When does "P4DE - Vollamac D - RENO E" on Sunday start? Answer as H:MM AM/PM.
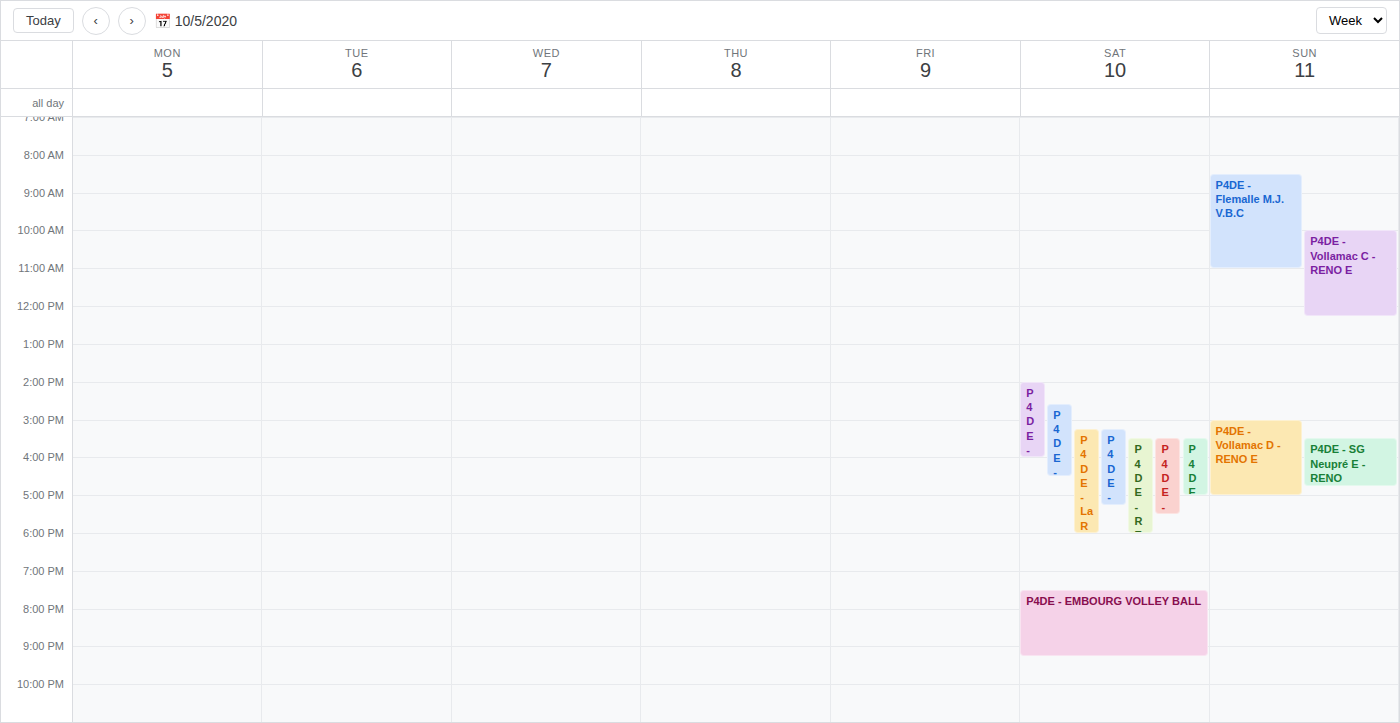
3:00 PM